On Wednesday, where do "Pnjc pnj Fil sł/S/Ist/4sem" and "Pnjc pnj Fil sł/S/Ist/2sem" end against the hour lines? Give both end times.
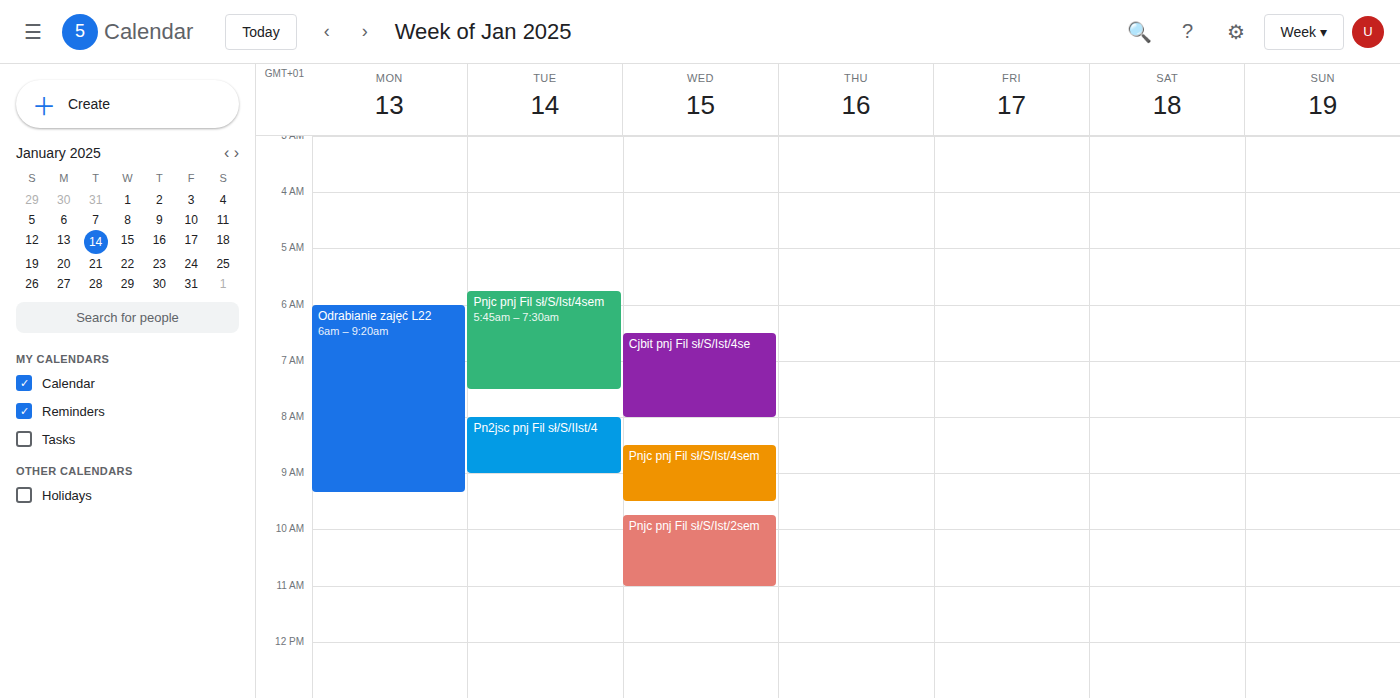
"Pnjc pnj Fil sł/S/Ist/4sem": 9:30 AM, halfway between the 9 AM and 10 AM lines. "Pnjc pnj Fil sł/S/Ist/2sem": 11:00 AM, exactly on the 11 AM line.